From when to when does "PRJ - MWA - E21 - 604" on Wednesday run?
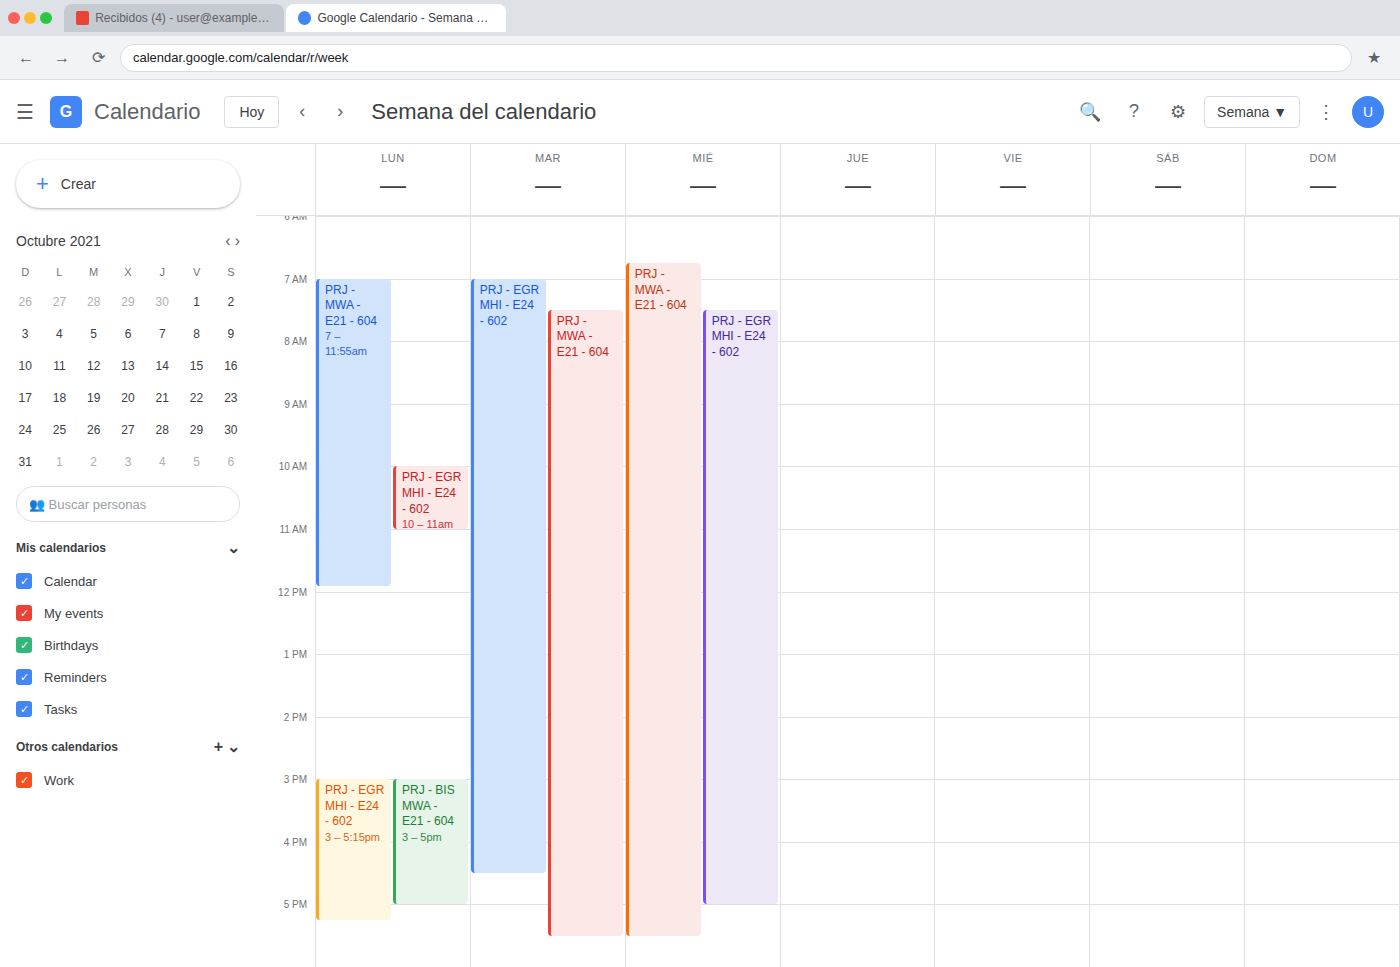
6:45 AM to 5:30 PM